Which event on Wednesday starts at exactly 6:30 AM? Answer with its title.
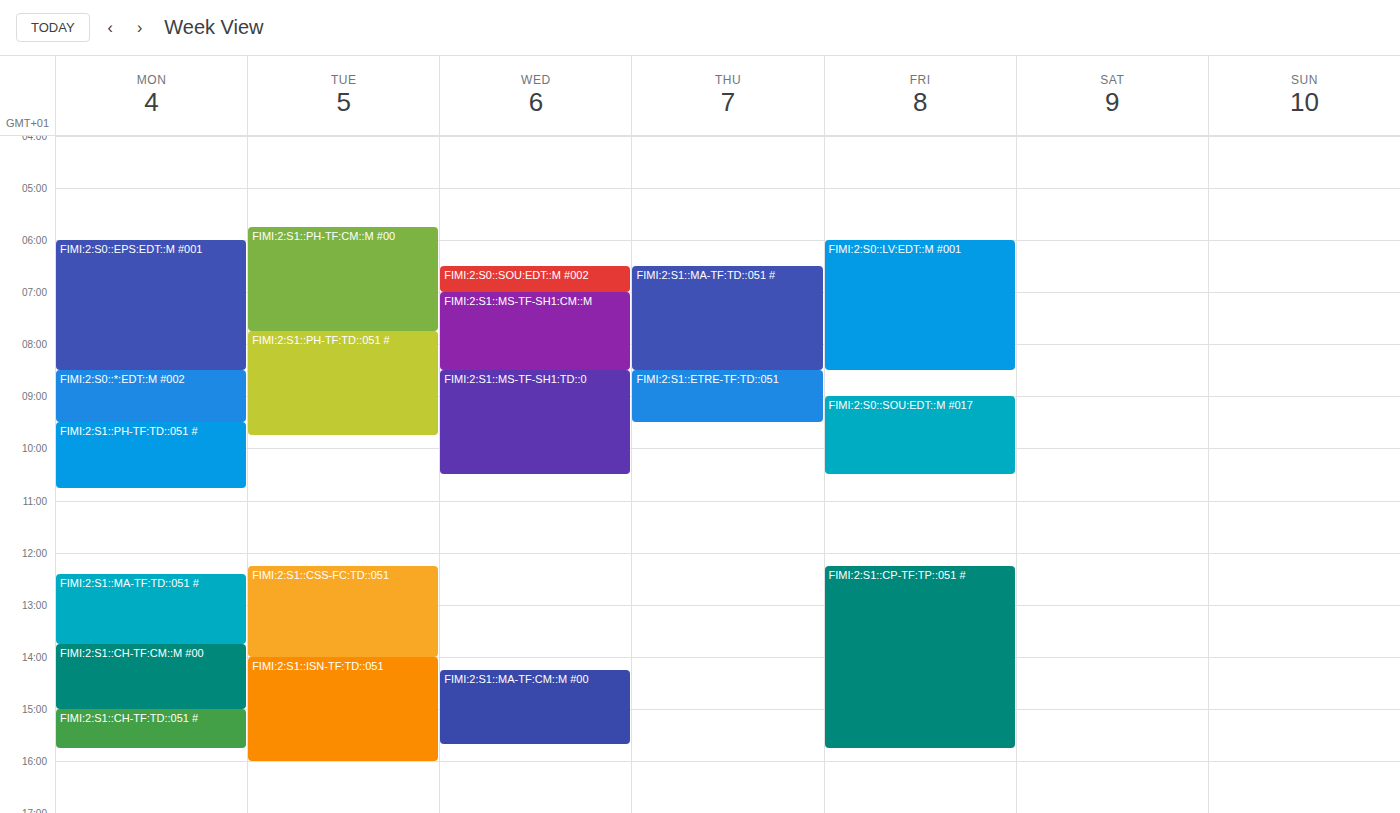
"FIMI:2:S0::SOU:EDT::M #002"